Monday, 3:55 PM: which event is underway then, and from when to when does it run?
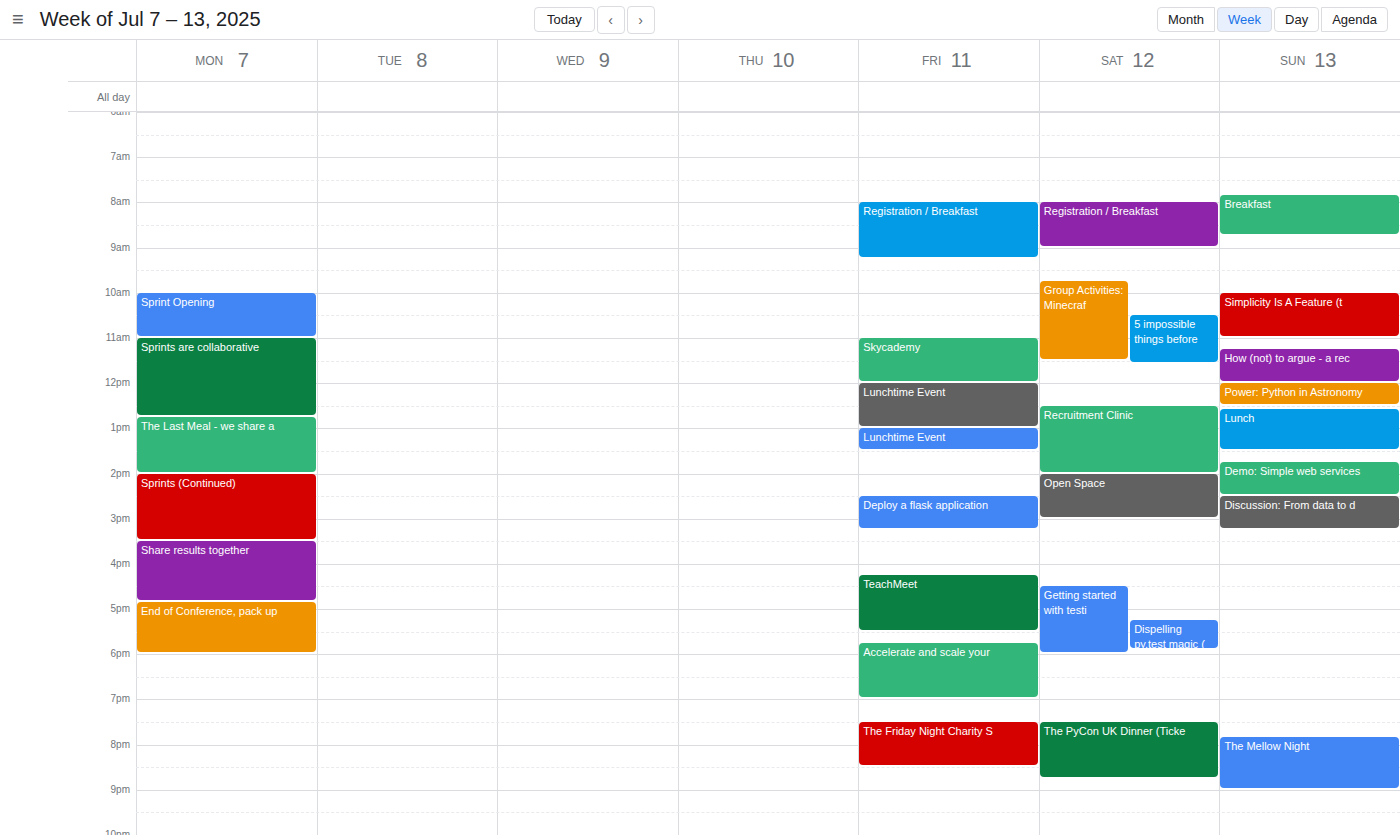
"Share results together", 3:30 PM to 4:50 PM